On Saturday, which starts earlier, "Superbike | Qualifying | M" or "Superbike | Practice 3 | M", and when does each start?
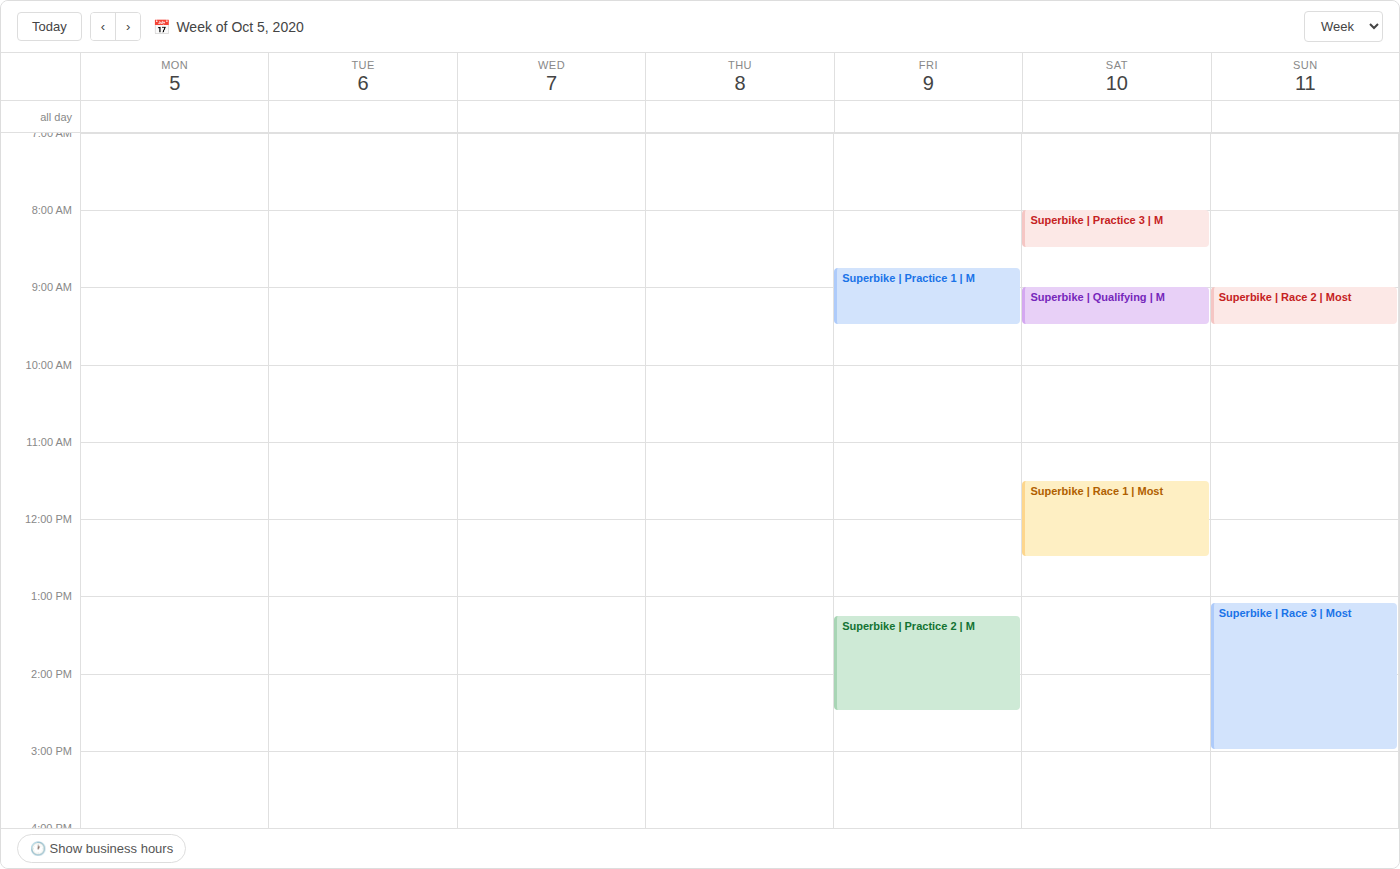
"Superbike | Practice 3 | M" 8:00 AM; "Superbike | Qualifying | M" 9:00 AM.